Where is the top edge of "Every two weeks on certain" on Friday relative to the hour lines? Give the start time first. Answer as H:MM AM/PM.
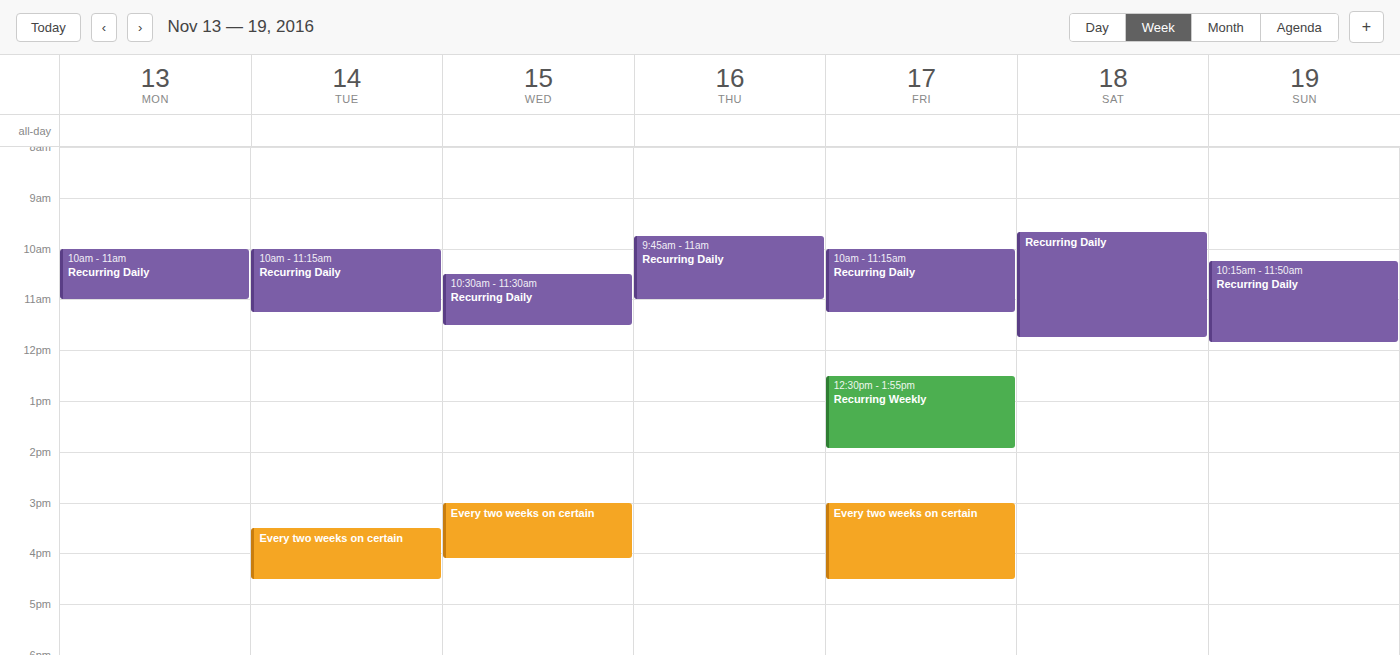
3:00 PM -- exactly on the 3 PM line.